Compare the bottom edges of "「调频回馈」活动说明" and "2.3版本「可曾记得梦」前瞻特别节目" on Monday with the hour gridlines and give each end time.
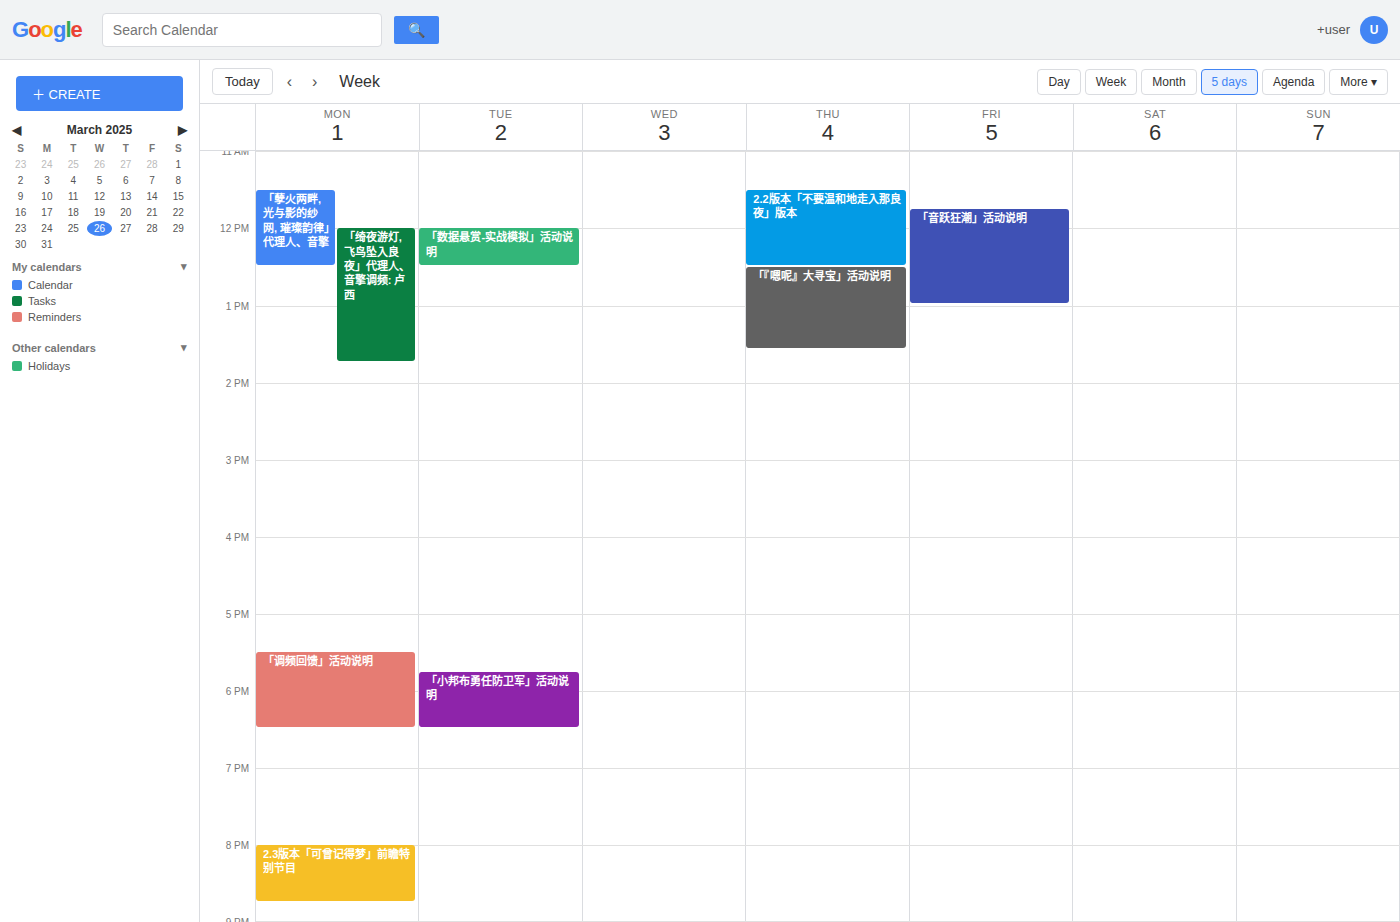
"「调频回馈」活动说明": 6:30 PM, halfway between the 6 PM and 7 PM lines. "2.3版本「可曾记得梦」前瞻特别节目": 8:45 PM, neither: three quarters of the way from the 8 PM line to the 9 PM line.